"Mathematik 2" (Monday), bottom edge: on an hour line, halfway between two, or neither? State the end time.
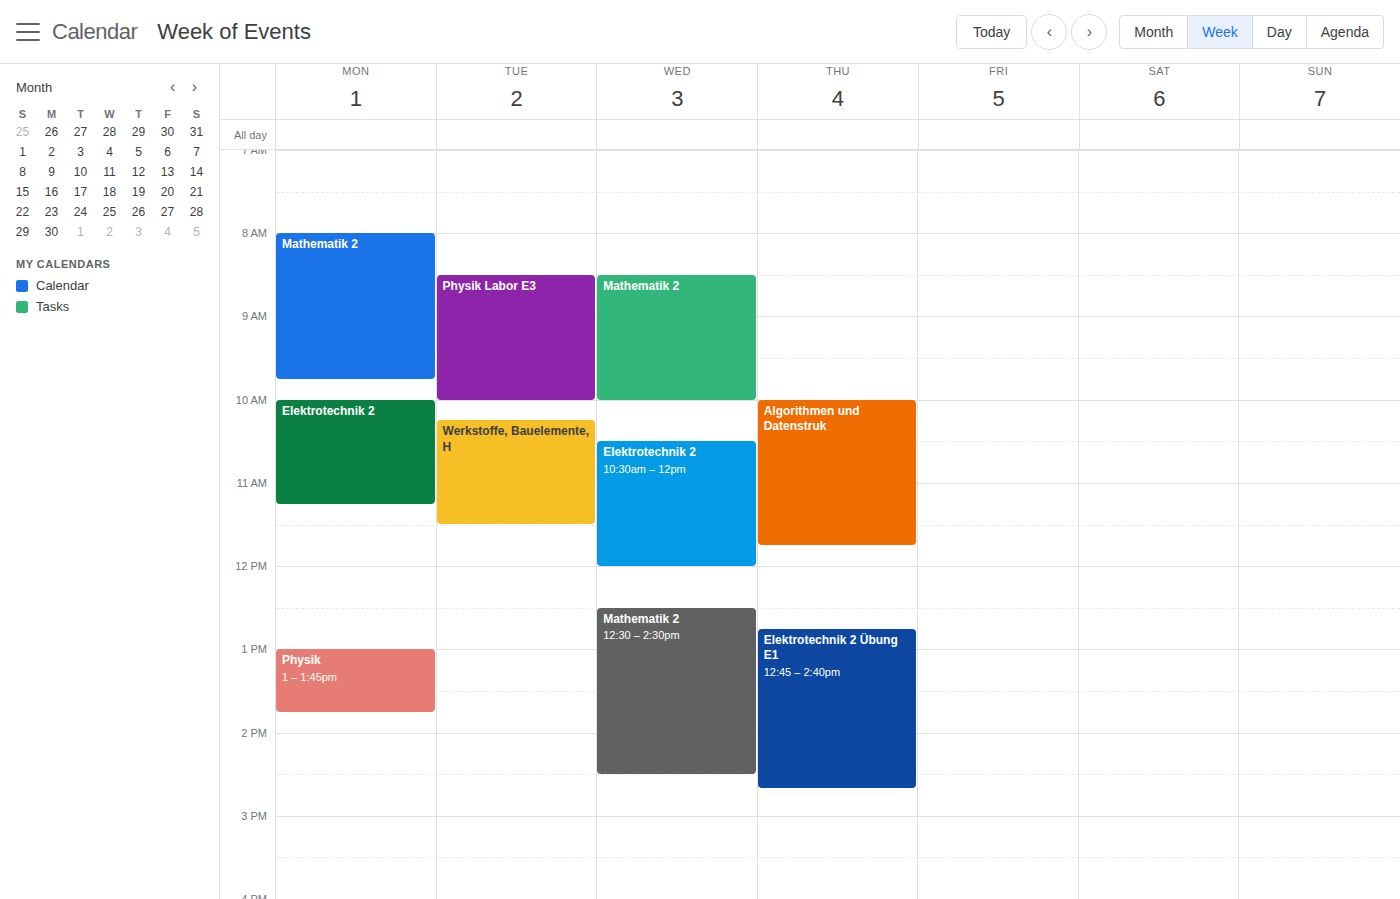
9:45 AM -- neither: three quarters of the way from the 9 AM line to the 10 AM line.